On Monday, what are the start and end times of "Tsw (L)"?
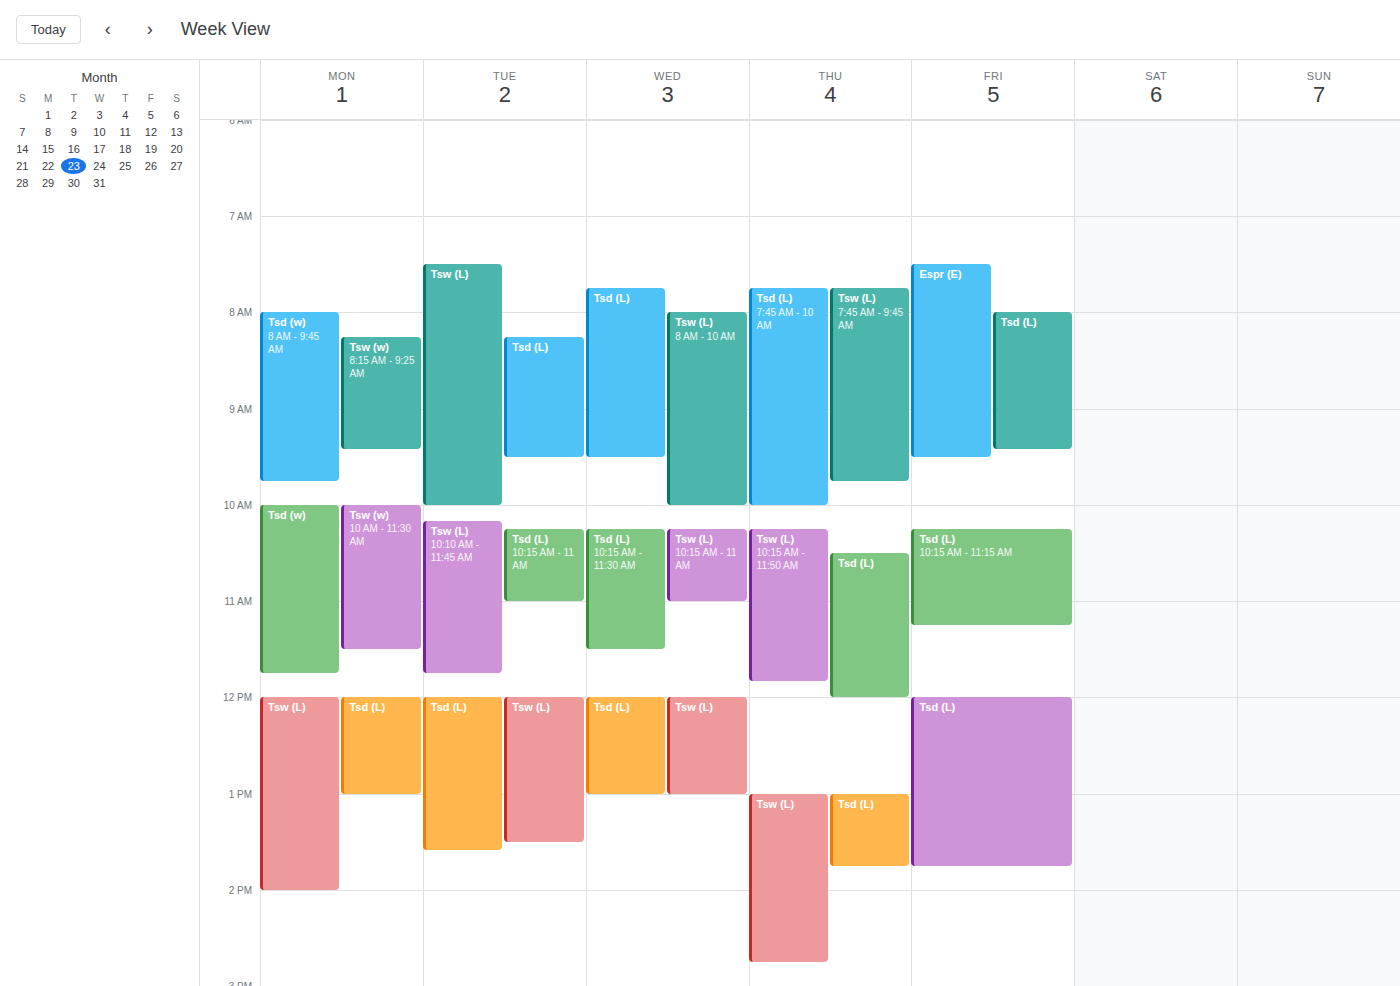
12:00 PM to 2:00 PM